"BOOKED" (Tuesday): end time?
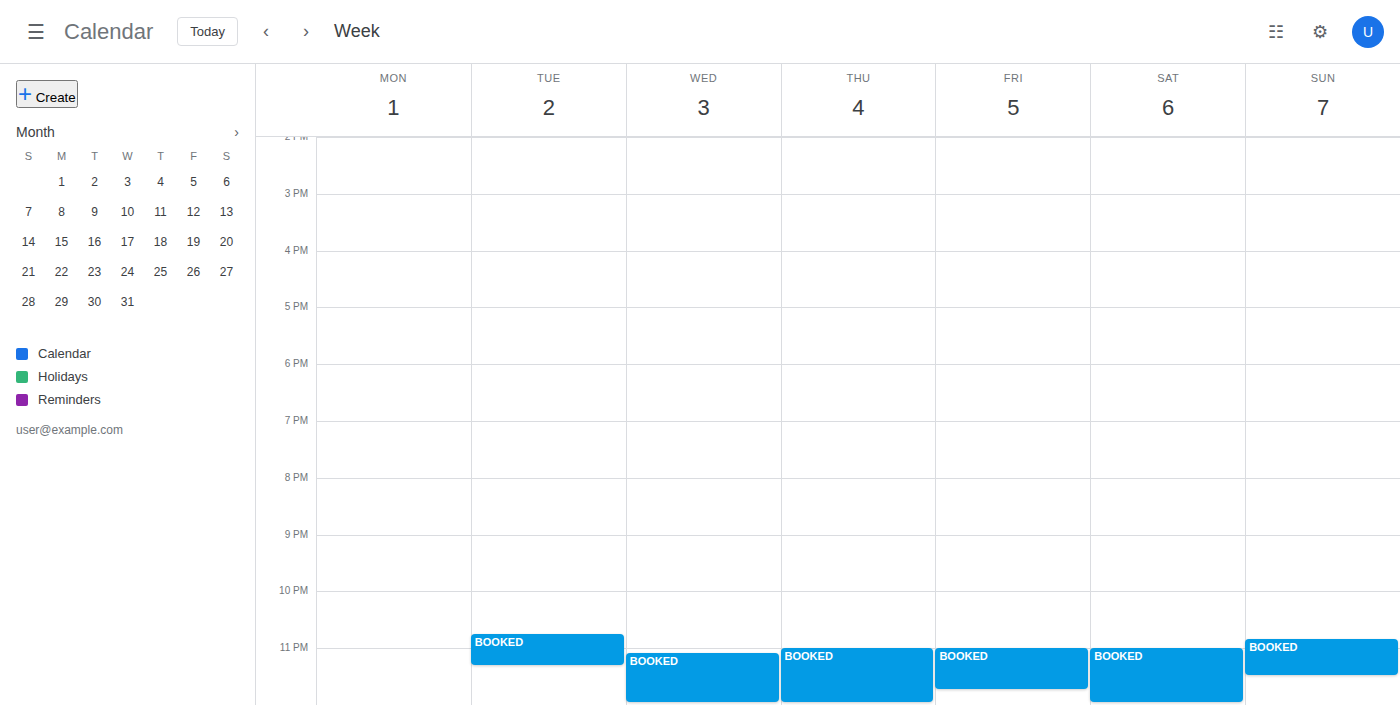
11:20 PM